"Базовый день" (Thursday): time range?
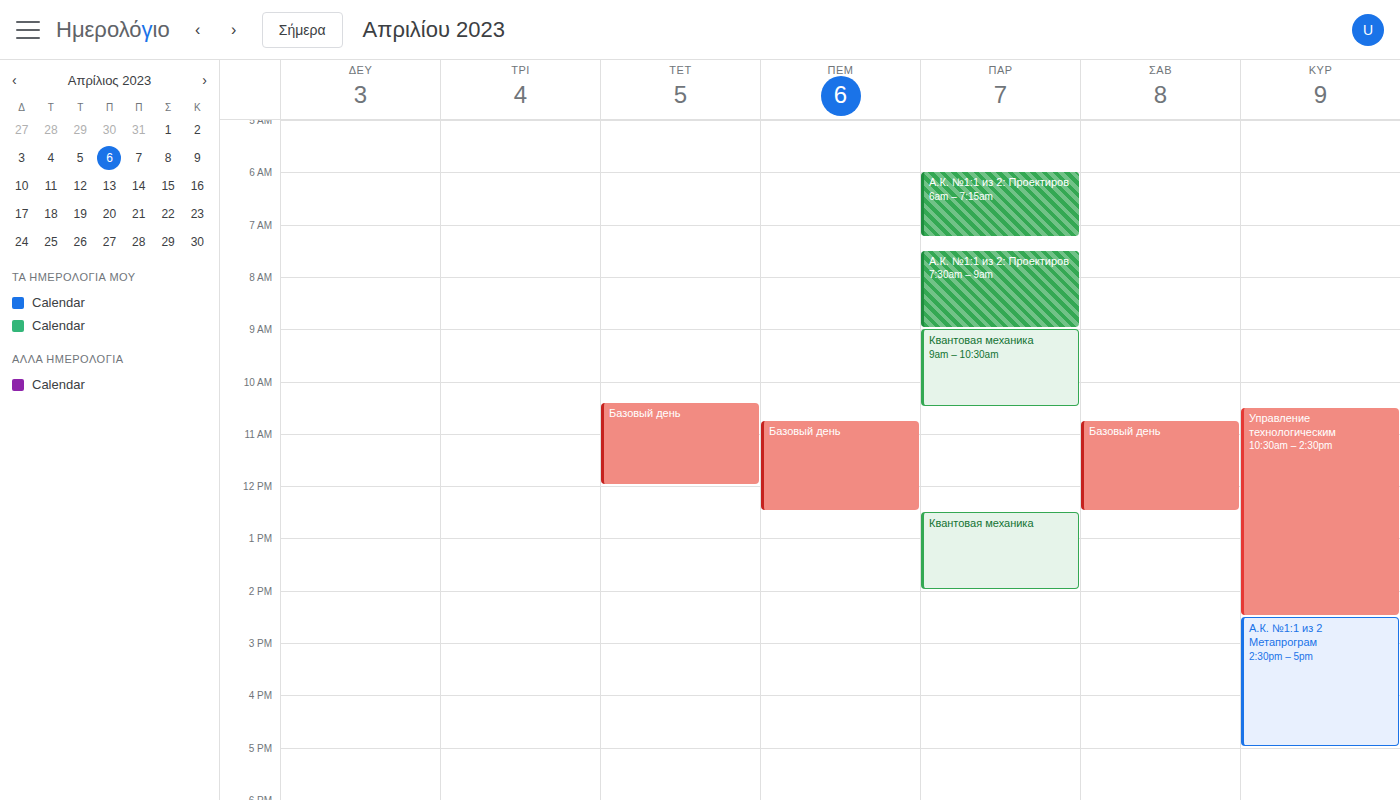
10:45 AM to 12:30 PM